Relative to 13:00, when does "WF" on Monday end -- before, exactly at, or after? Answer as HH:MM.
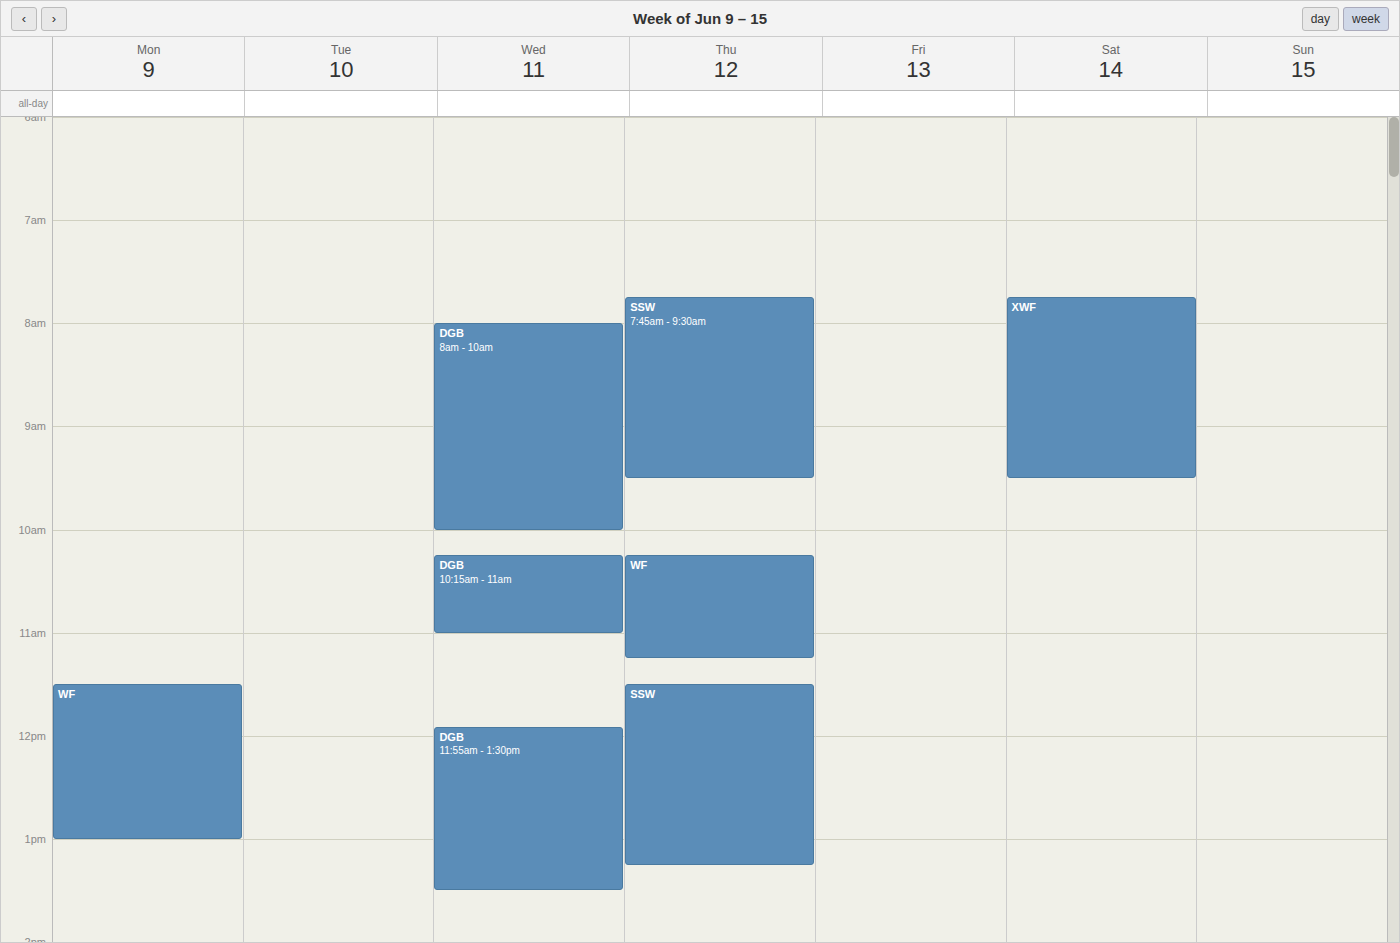
13:00 -- exactly at 13:00, on the 13:00 line.